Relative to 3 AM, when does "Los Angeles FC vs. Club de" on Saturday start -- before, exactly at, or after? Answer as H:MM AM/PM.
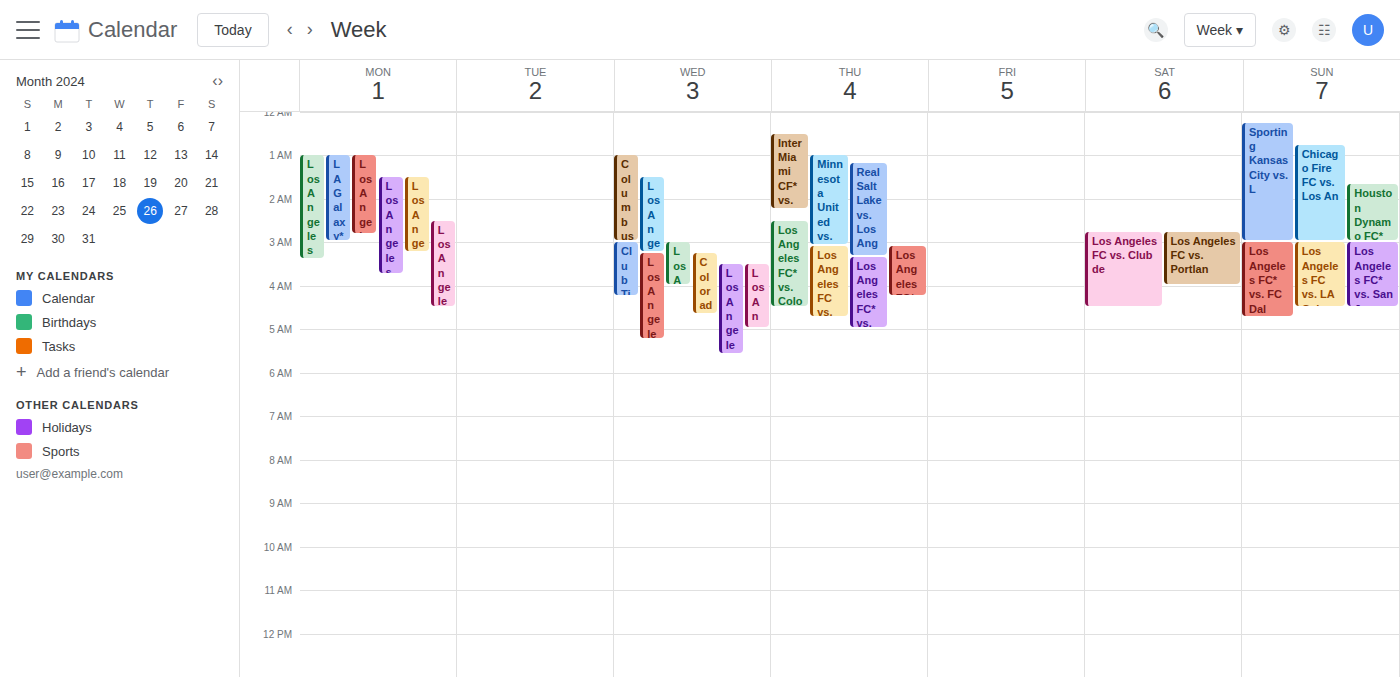
2:45 AM -- before 3 AM, 15 minutes above the 3 AM line.